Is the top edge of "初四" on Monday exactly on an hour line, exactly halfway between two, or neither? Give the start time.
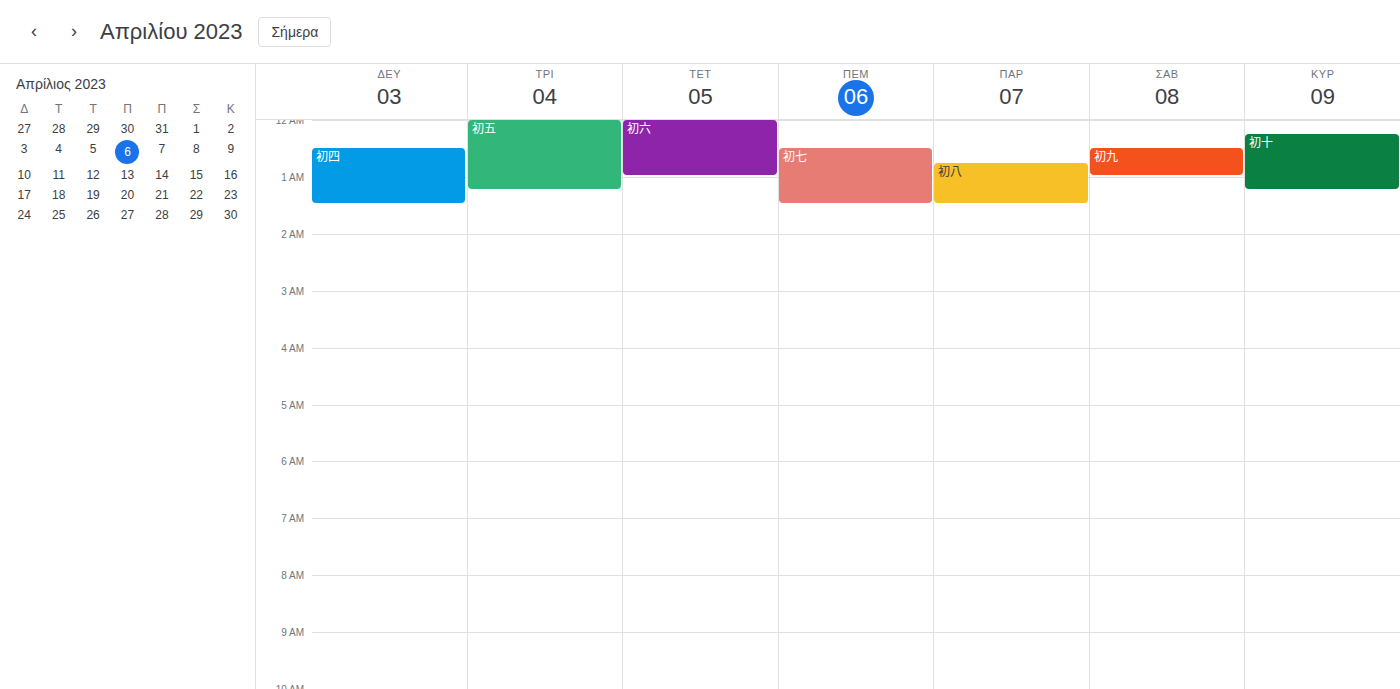
12:30 AM -- halfway between the 12 AM and 1 AM lines.